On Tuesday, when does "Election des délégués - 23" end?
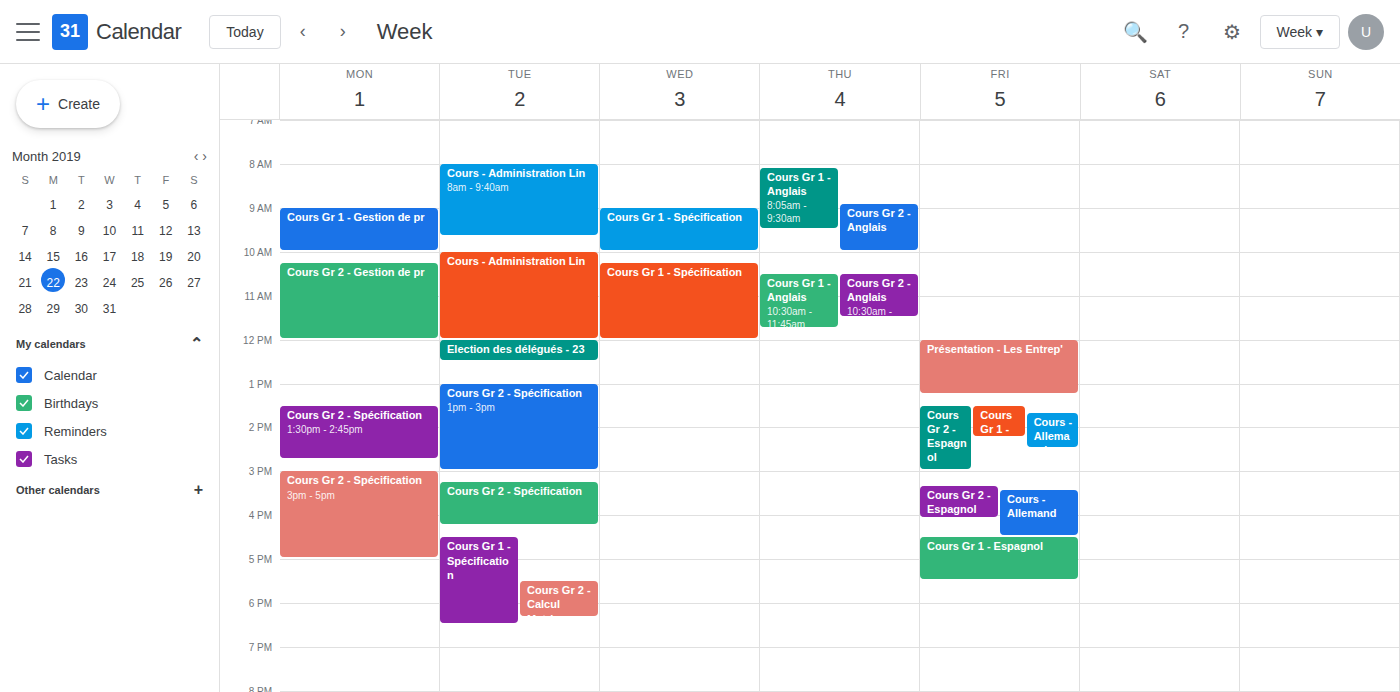
12:30